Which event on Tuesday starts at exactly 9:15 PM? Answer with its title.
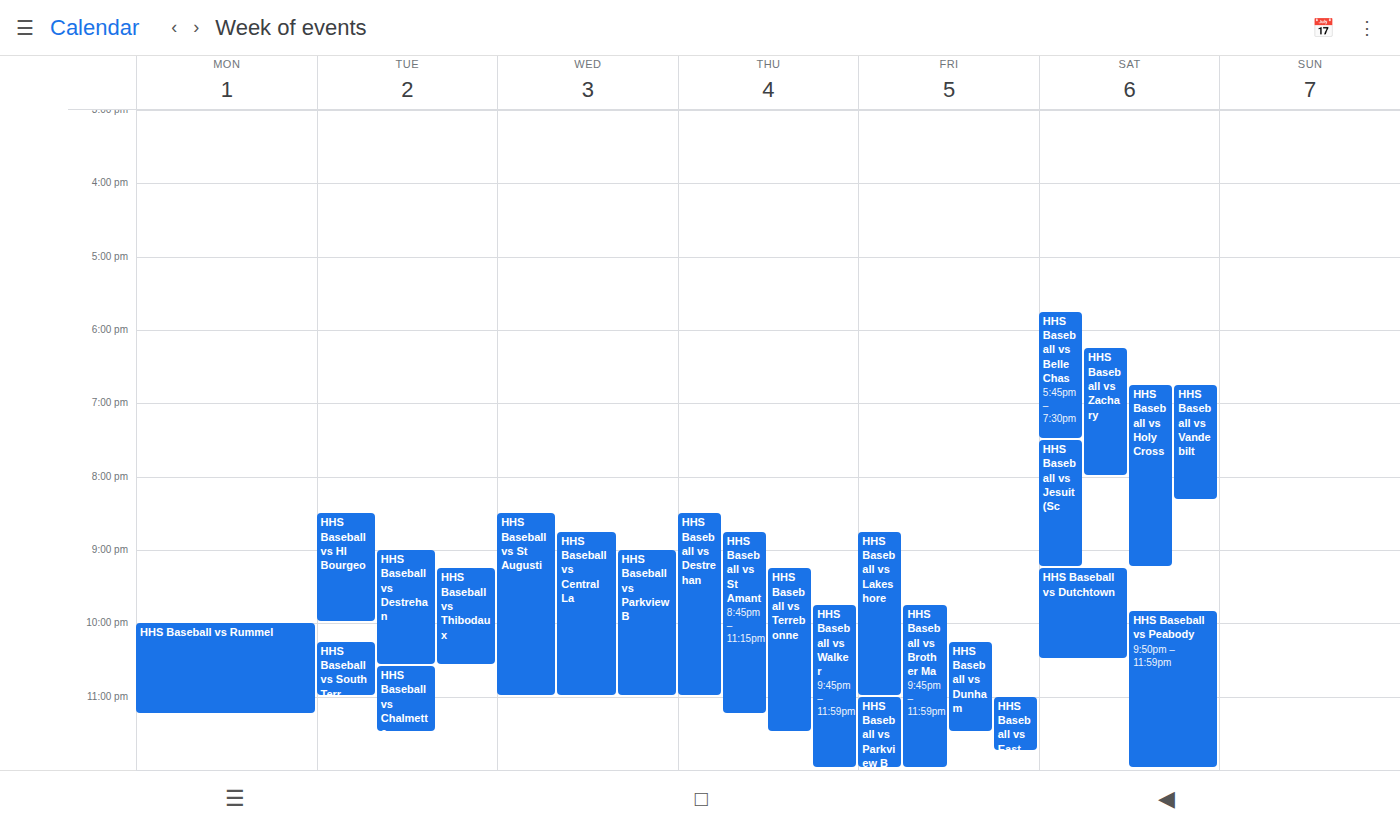
"HHS Baseball vs Thibodaux"